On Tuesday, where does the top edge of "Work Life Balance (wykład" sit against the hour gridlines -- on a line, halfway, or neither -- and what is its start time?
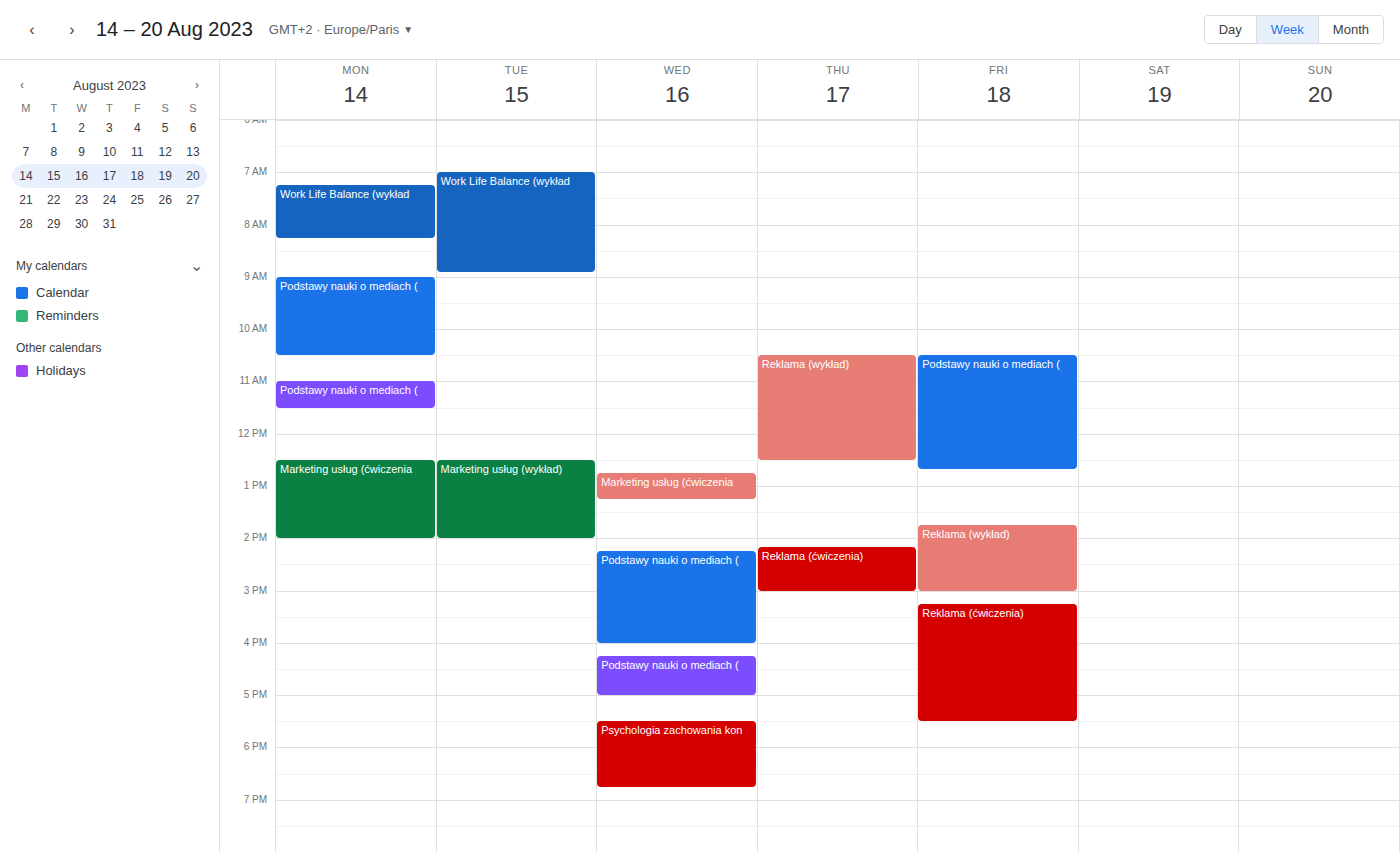
7:00 AM -- exactly on the 7 AM line.